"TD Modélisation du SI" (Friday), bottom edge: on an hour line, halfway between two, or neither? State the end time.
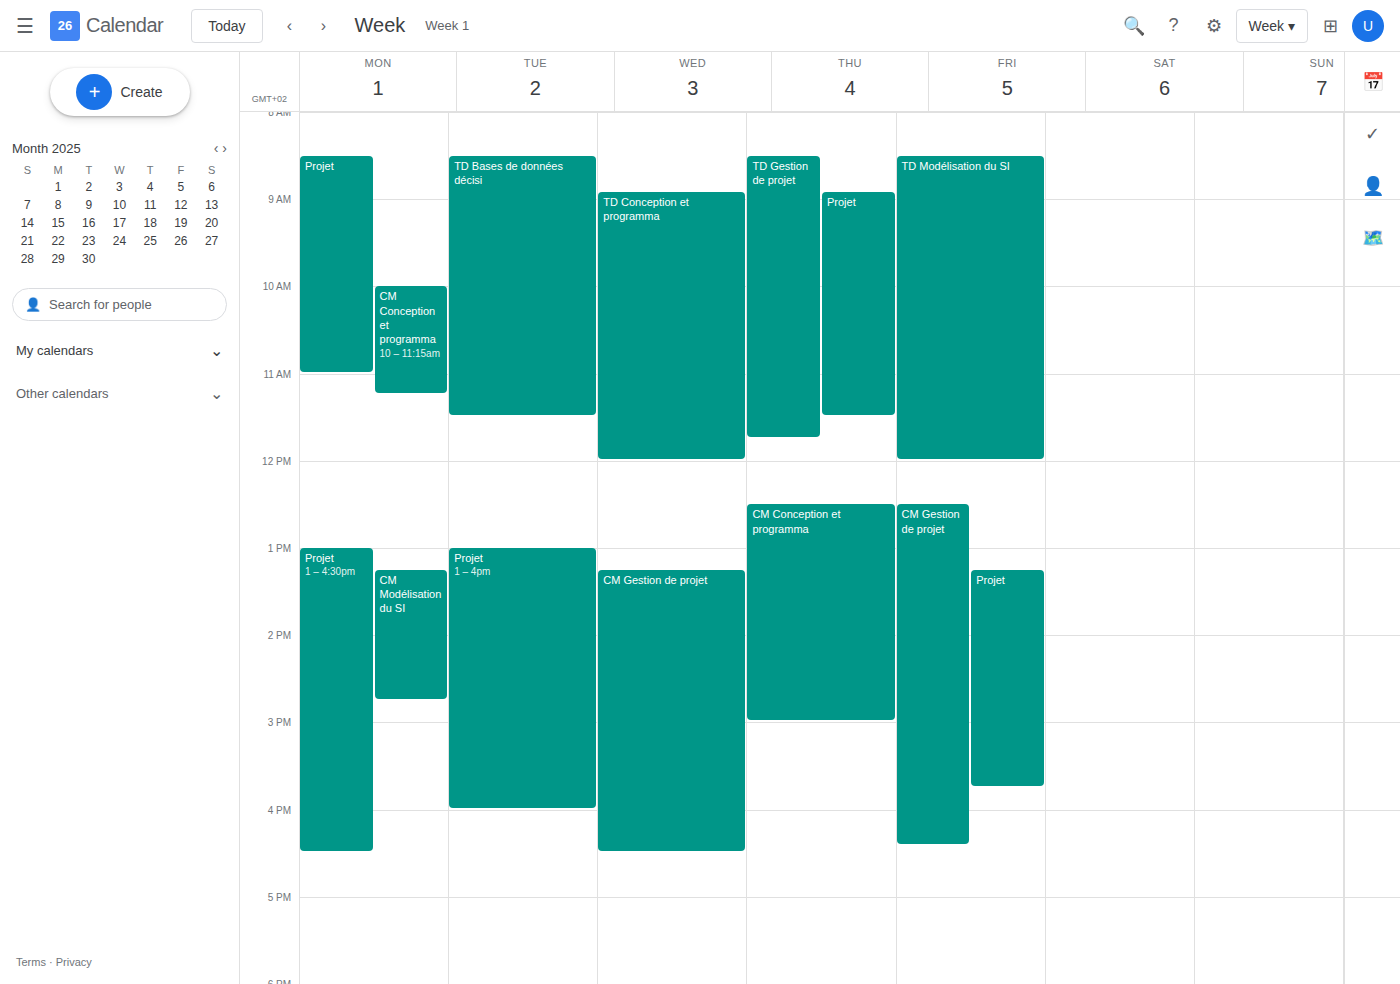
12:00 -- exactly on the 12:00 line.